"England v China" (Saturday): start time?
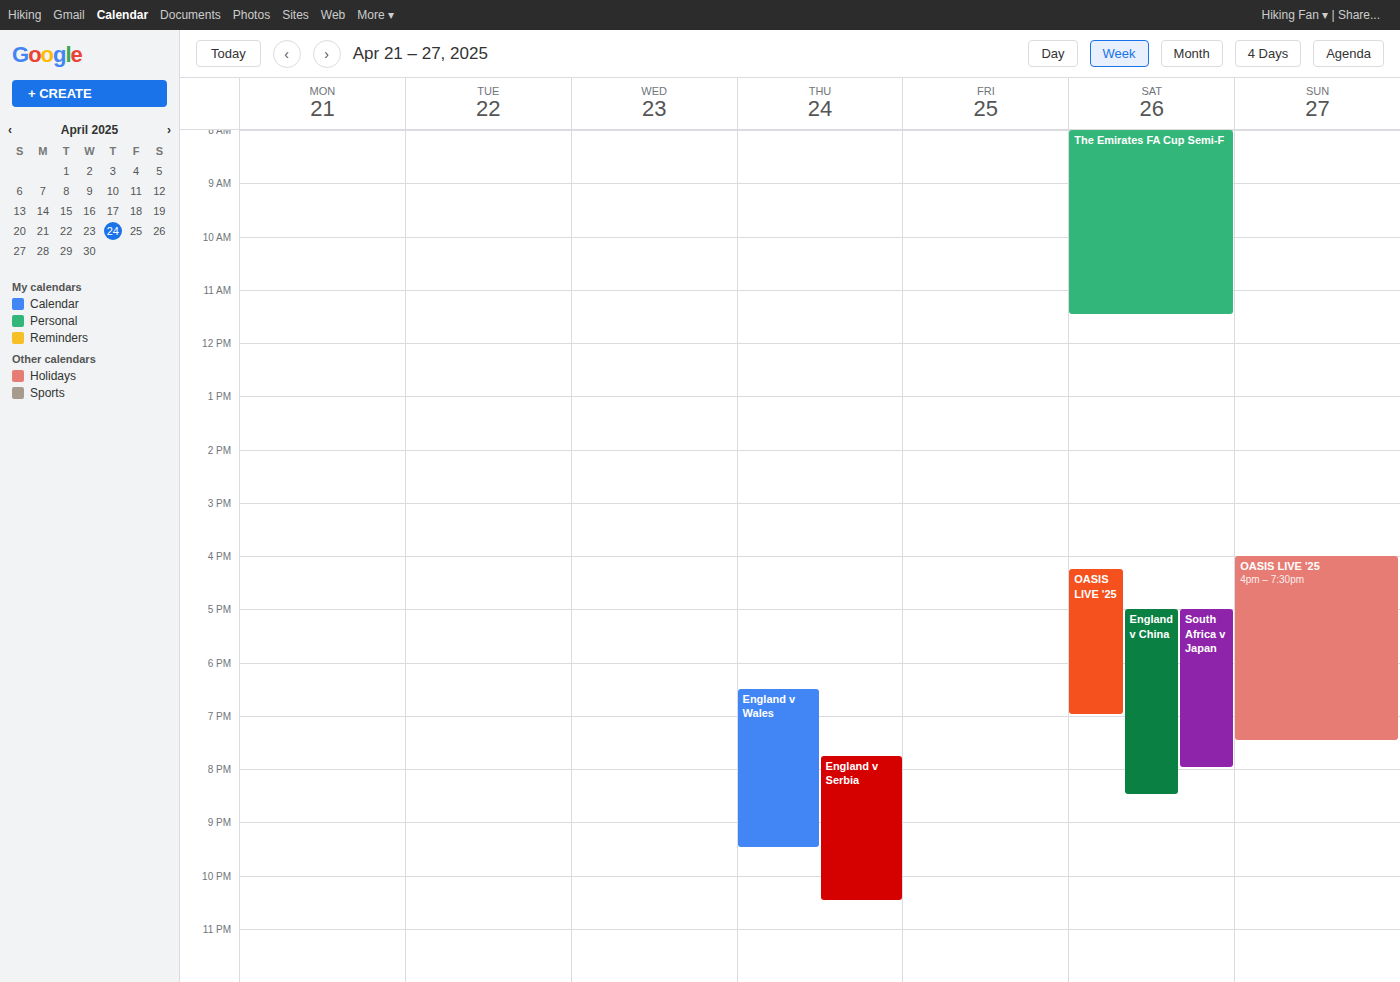
5:00 PM